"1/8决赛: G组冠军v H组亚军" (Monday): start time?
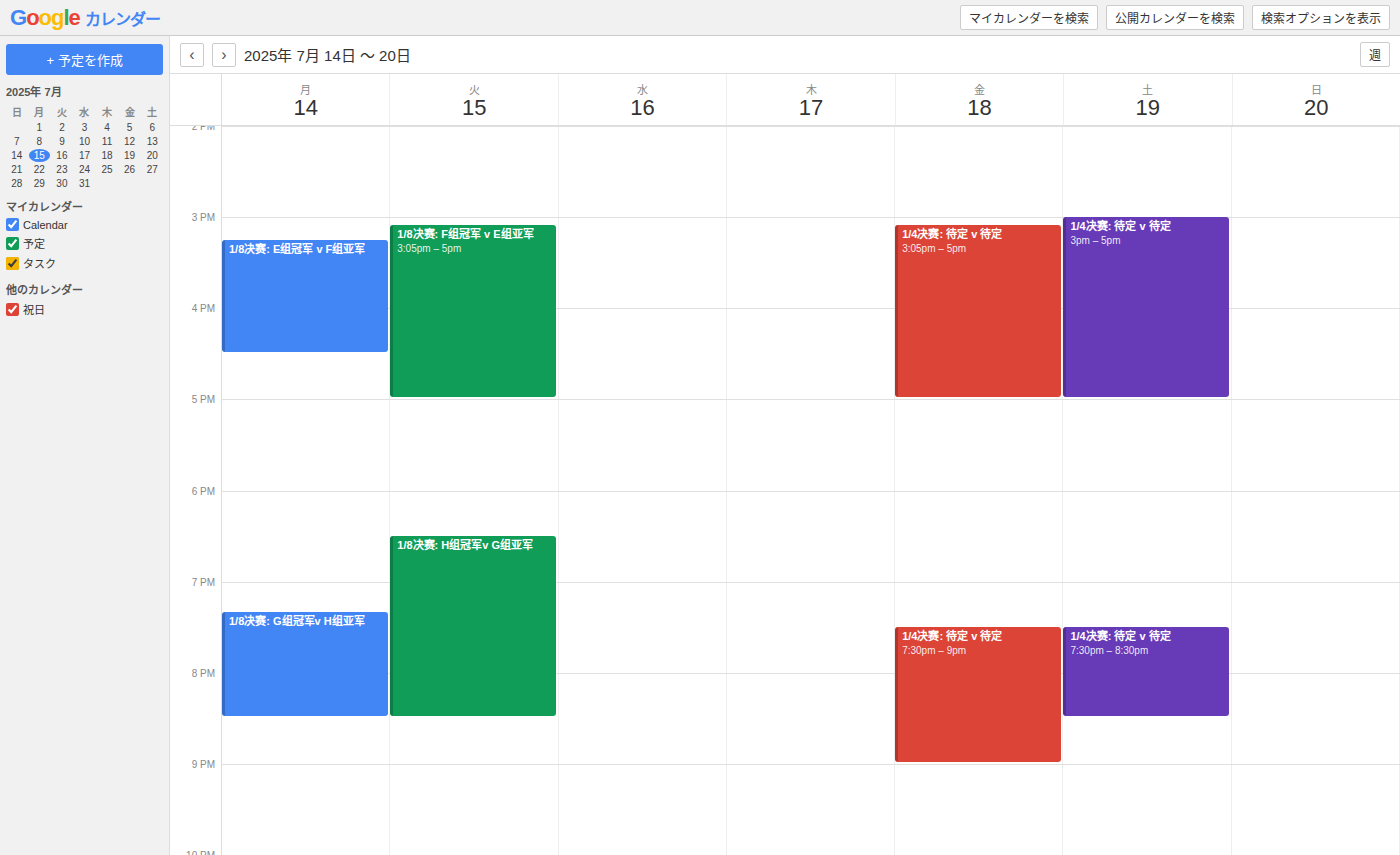
7:20 PM